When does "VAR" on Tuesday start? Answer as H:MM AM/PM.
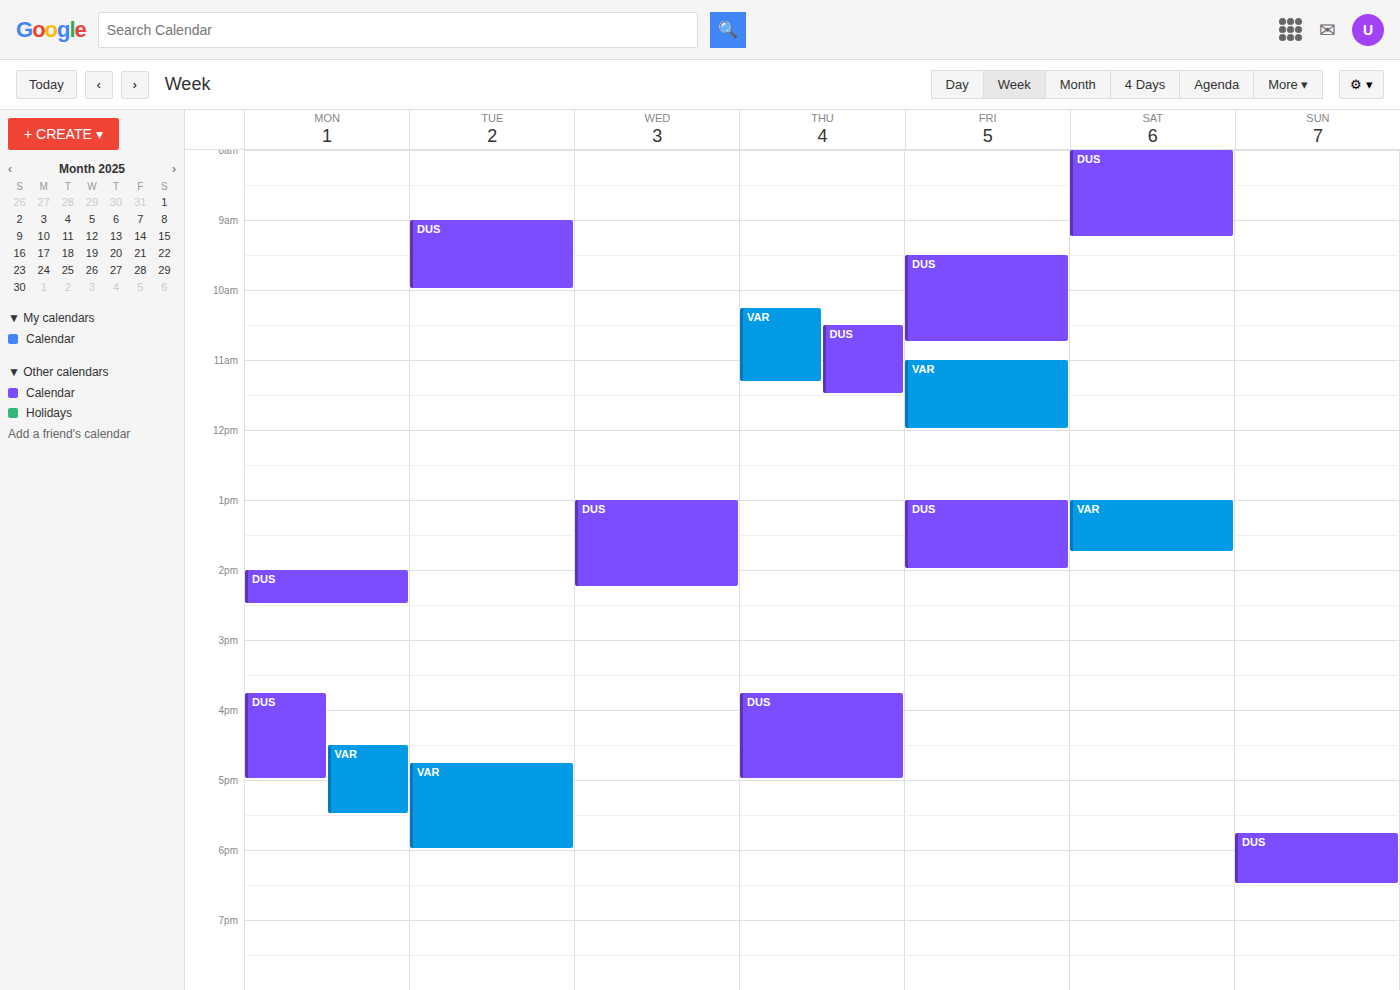
4:45 PM